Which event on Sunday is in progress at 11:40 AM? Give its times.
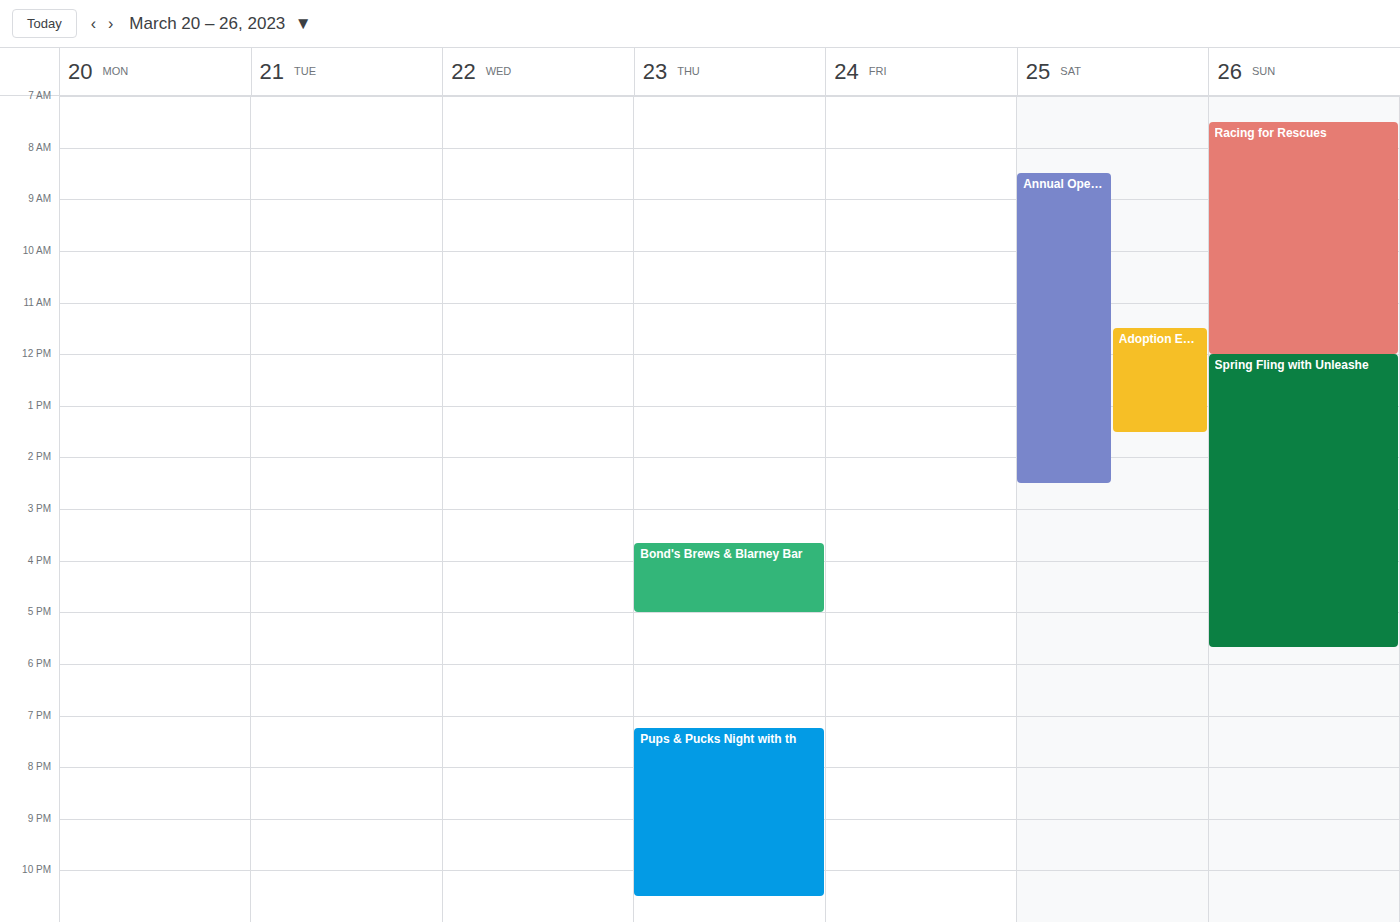
"Racing for Rescues", 7:30 AM to 12:00 PM